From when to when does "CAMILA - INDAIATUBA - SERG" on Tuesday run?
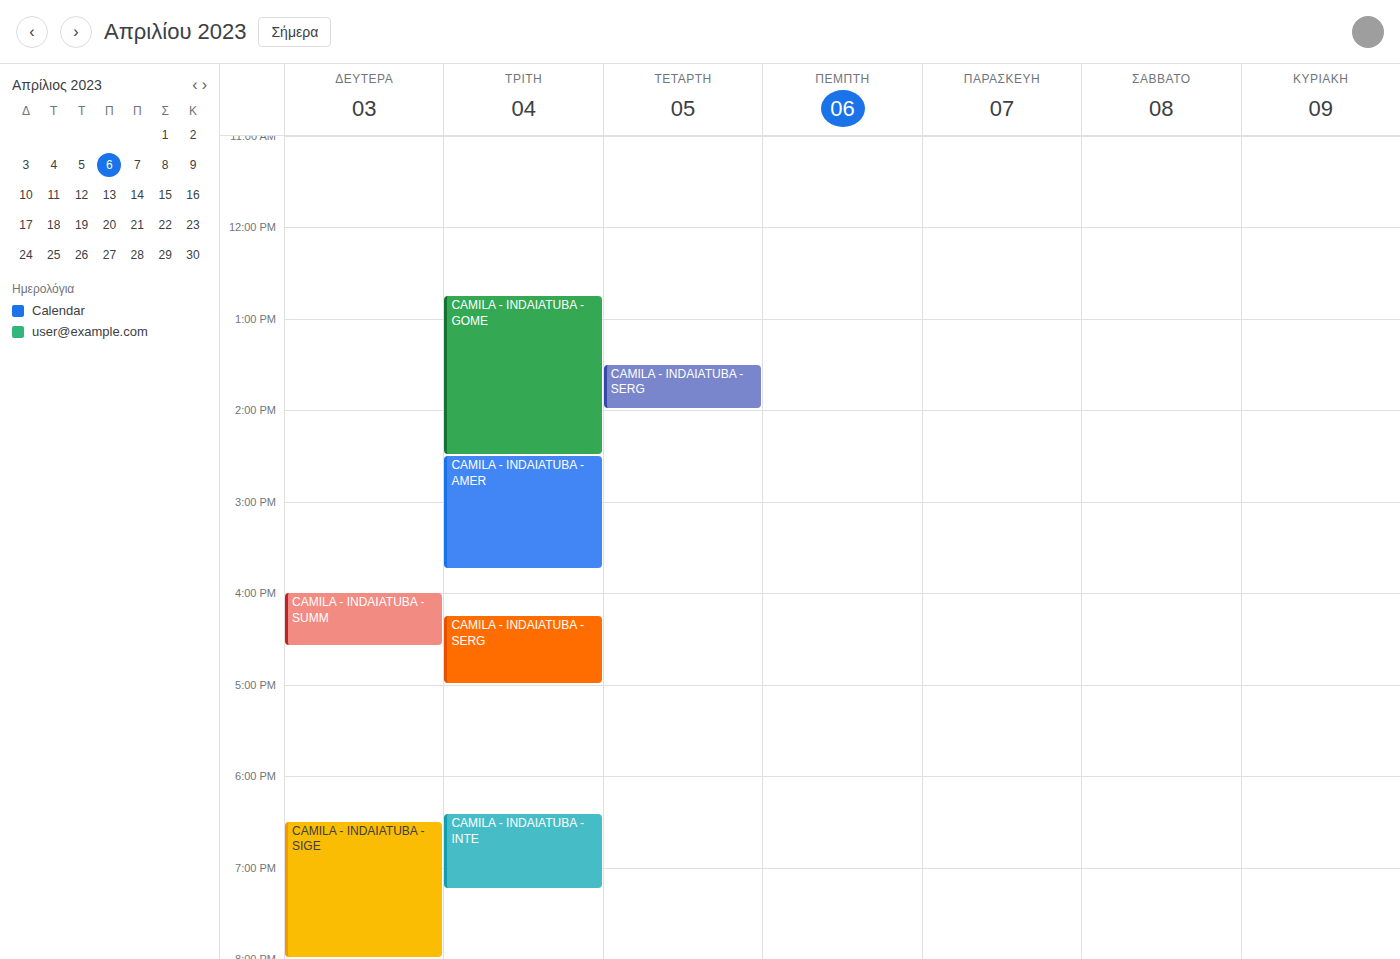
4:15 PM to 5:00 PM